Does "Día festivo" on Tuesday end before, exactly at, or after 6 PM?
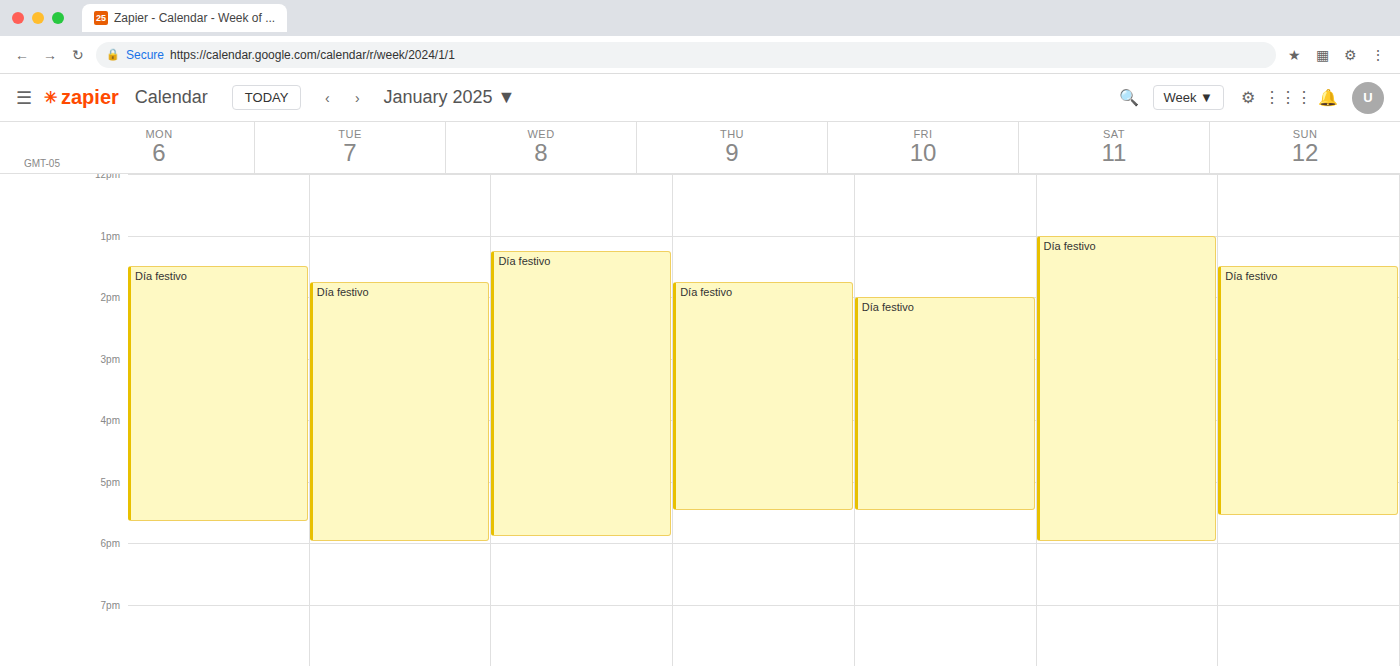
6:00 PM -- exactly at 6 PM, on the 6 PM line.